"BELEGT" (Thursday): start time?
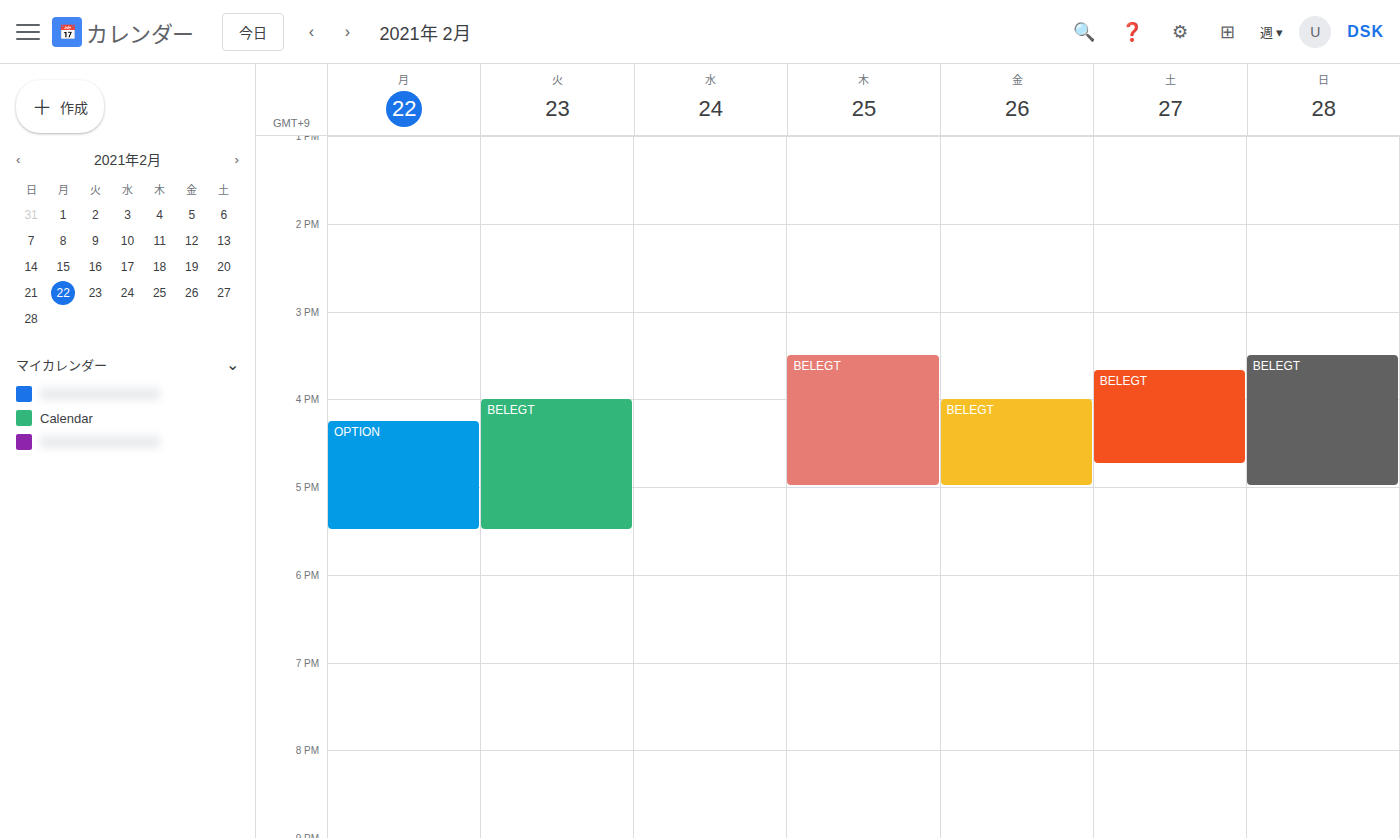
3:30 PM